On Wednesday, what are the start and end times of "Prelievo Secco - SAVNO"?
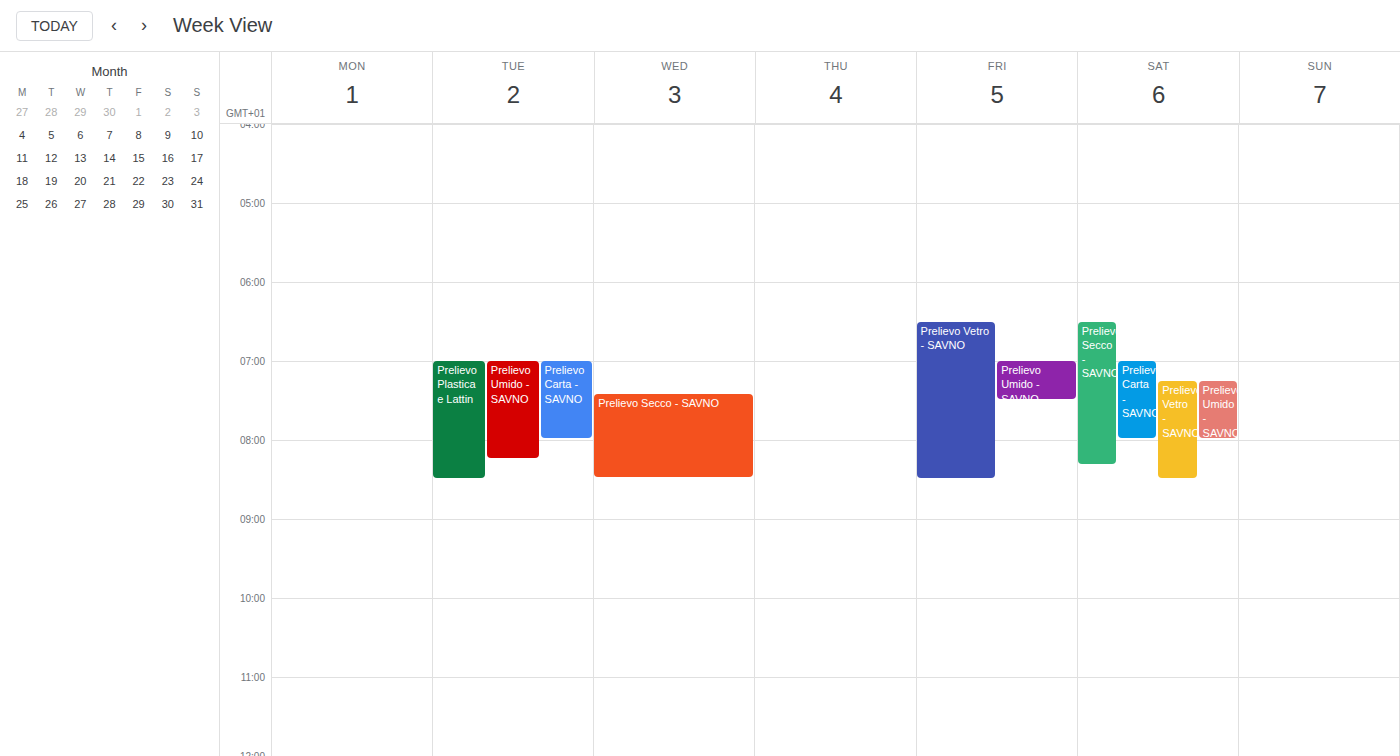
7:25 AM to 8:30 AM